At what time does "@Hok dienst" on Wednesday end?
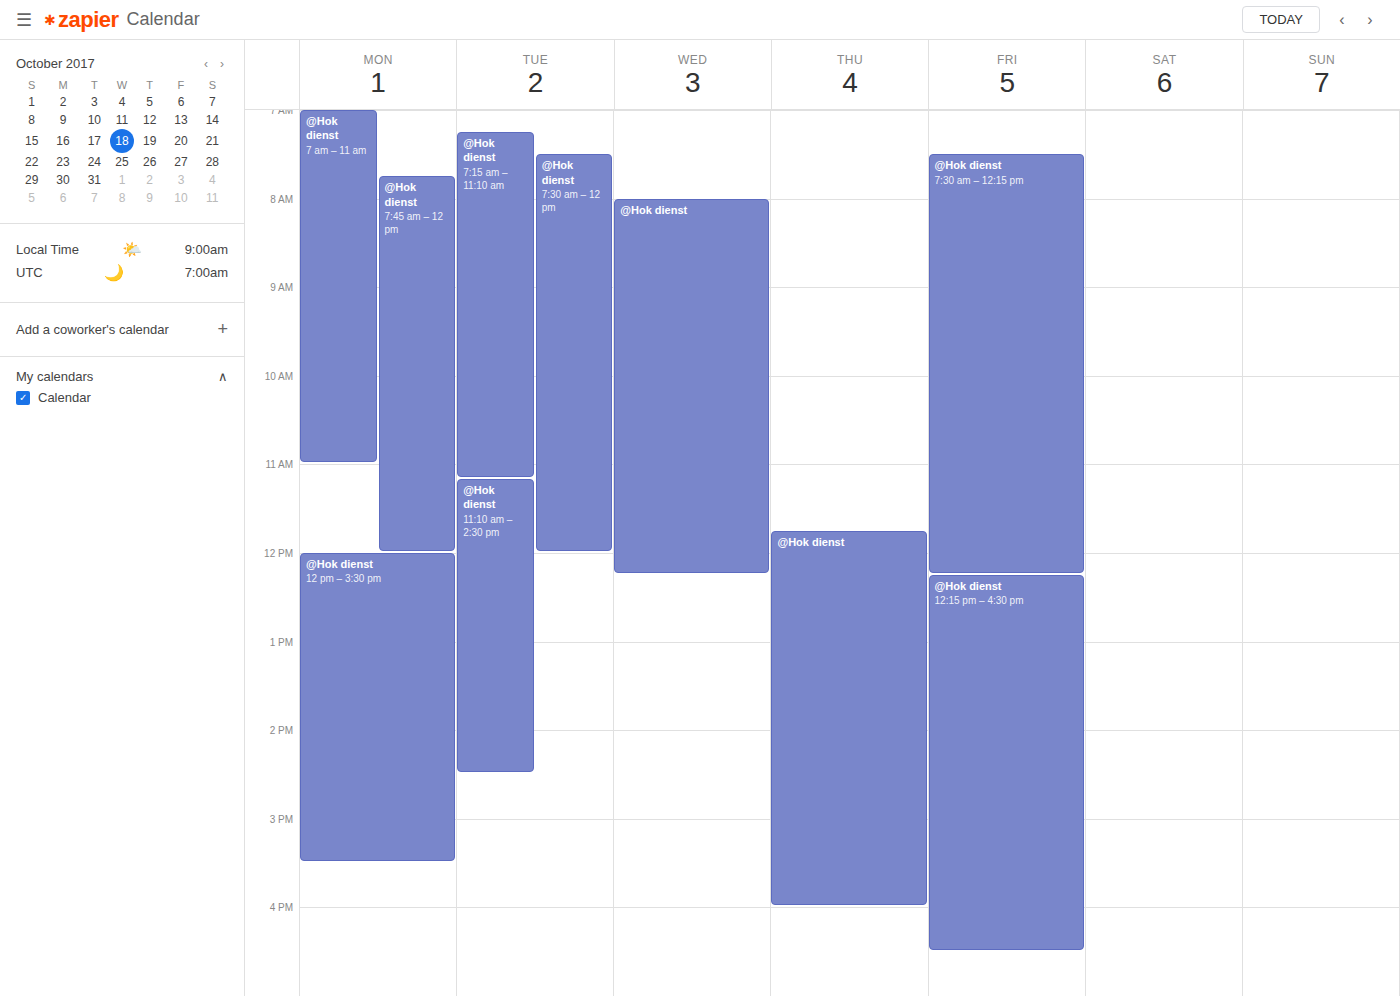
12:15